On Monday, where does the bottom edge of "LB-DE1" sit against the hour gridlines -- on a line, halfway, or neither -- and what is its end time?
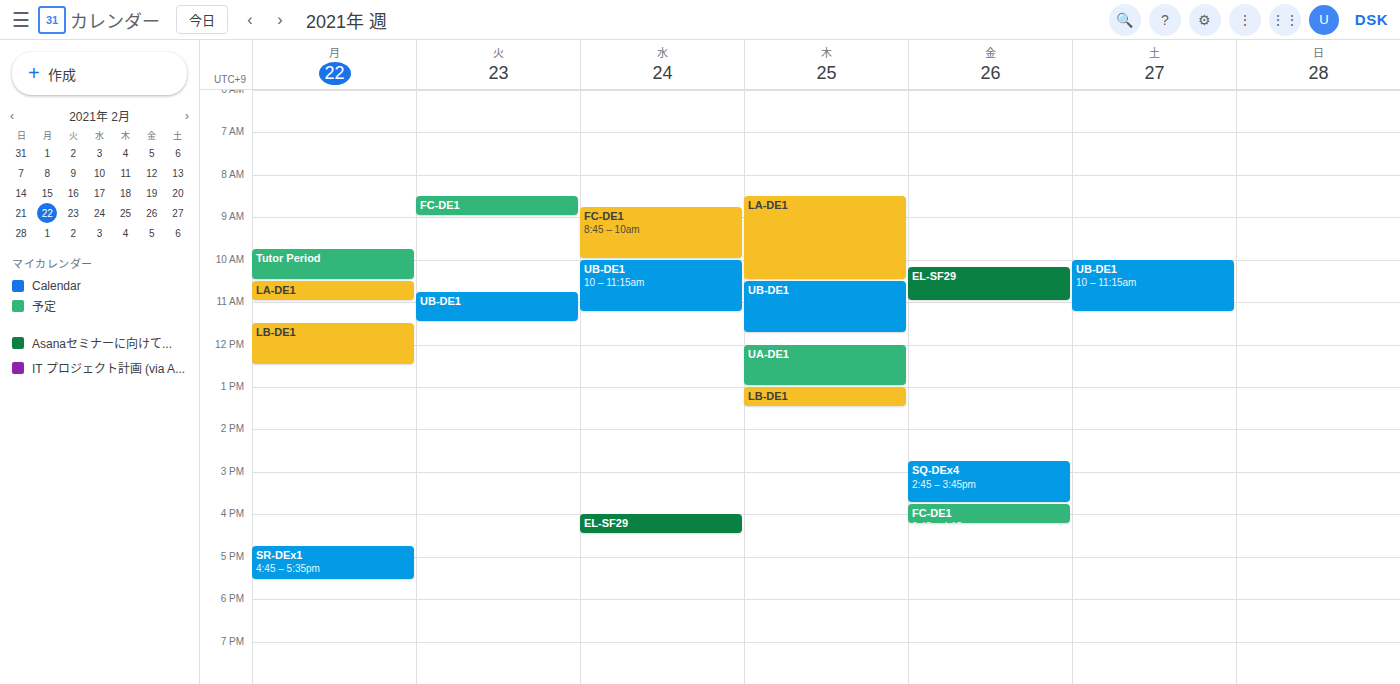
12:30 PM -- halfway between the 12 PM and 1 PM lines.